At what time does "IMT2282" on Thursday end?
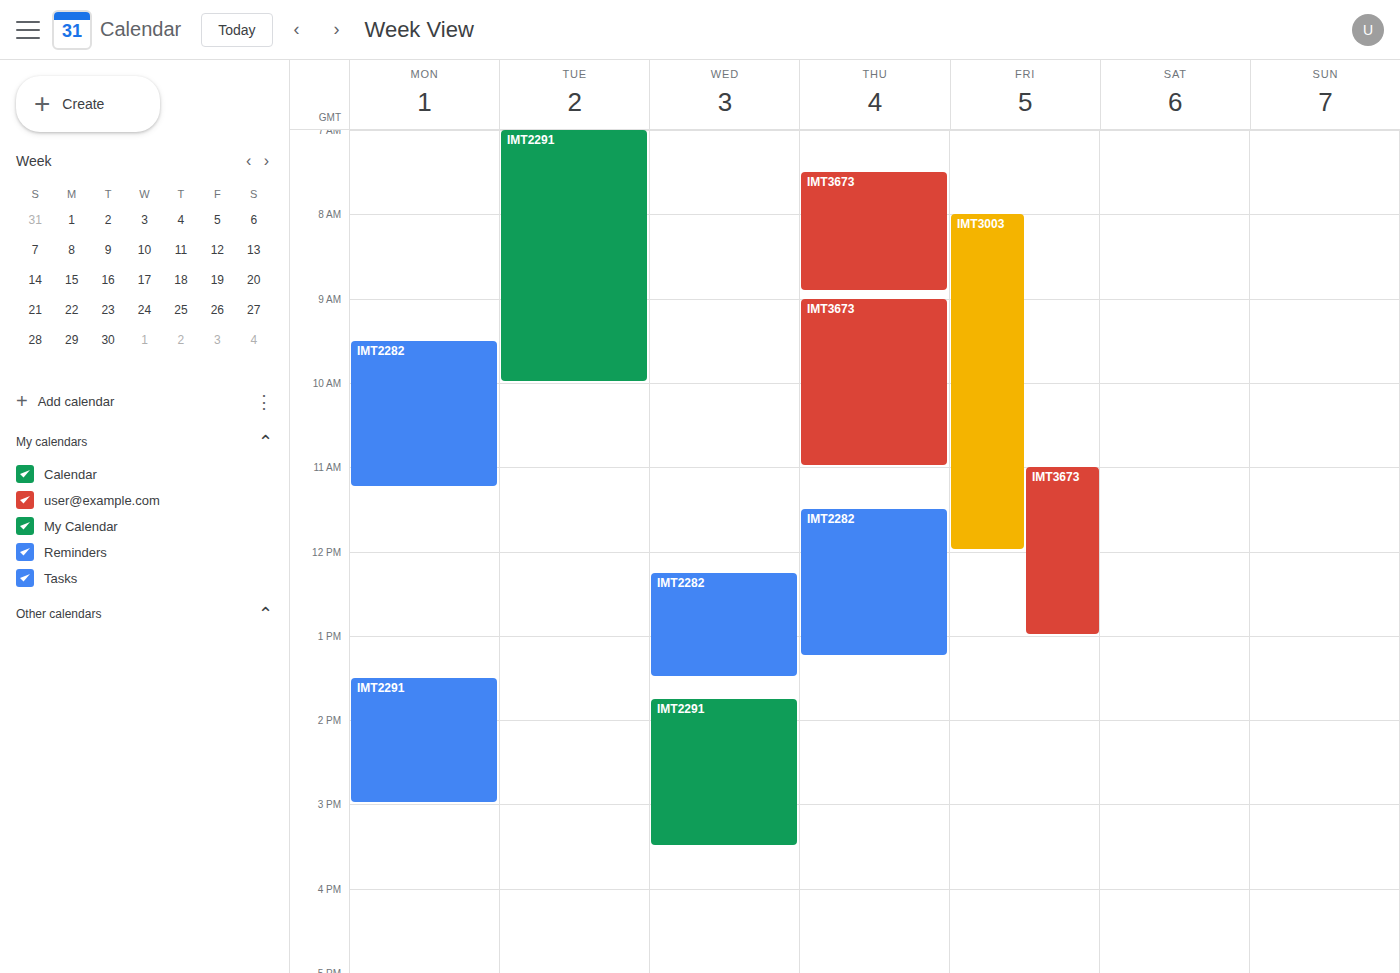
1:15 PM